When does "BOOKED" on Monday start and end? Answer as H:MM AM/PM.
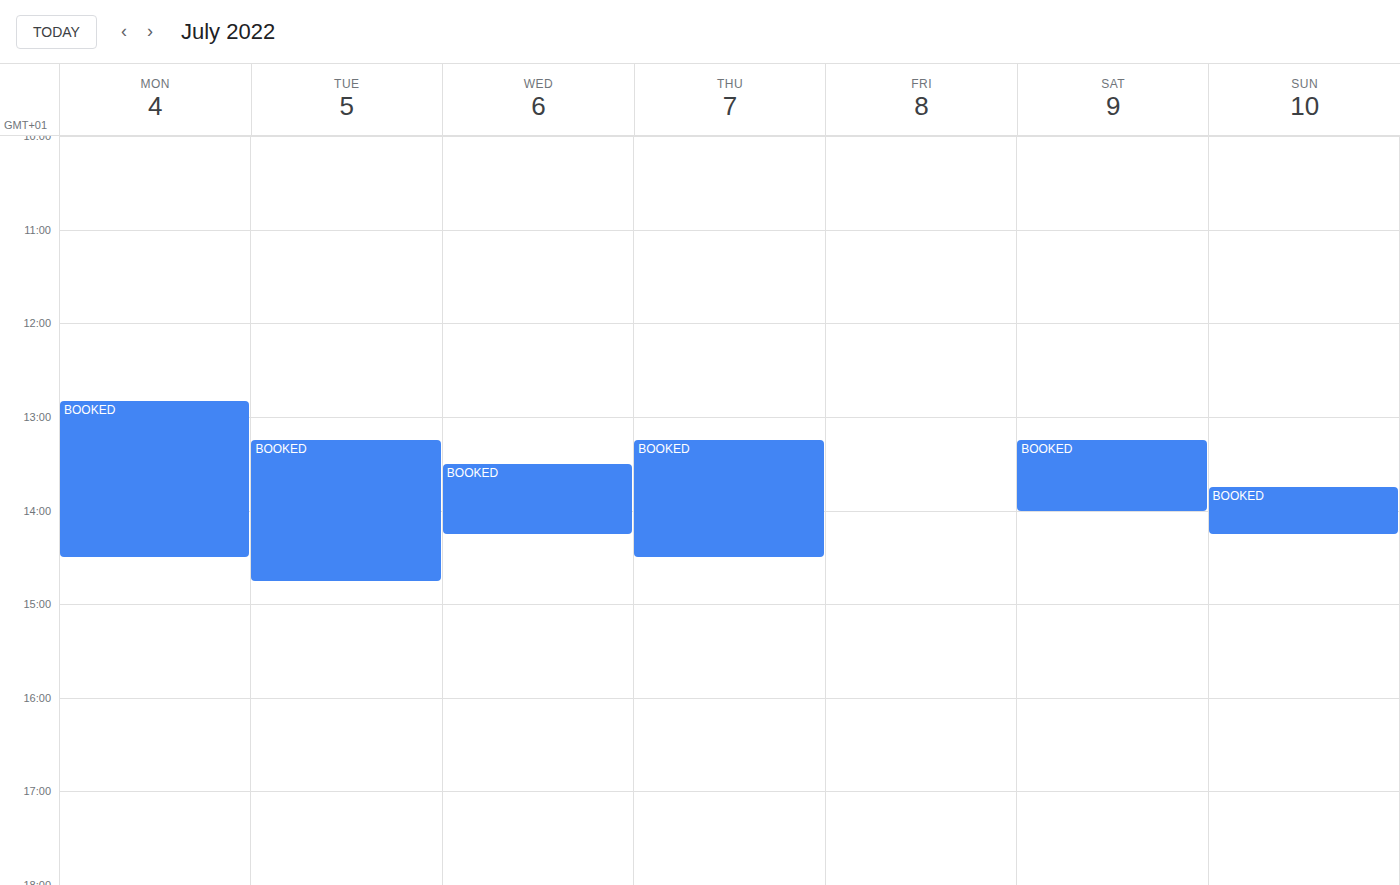
12:50 PM to 2:30 PM